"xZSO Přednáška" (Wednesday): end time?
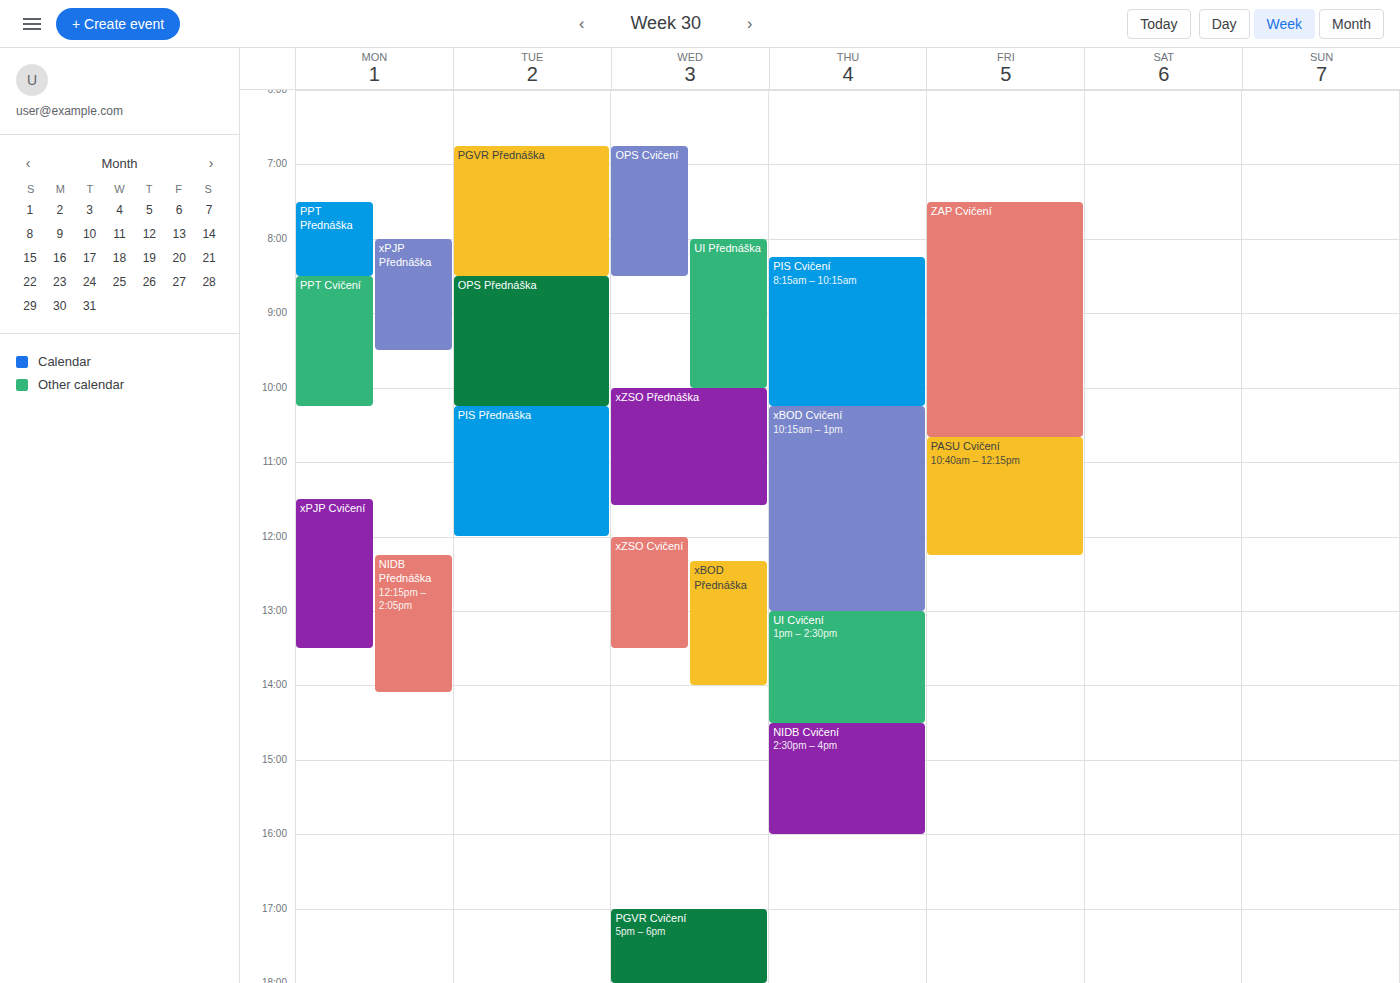
11:35 AM